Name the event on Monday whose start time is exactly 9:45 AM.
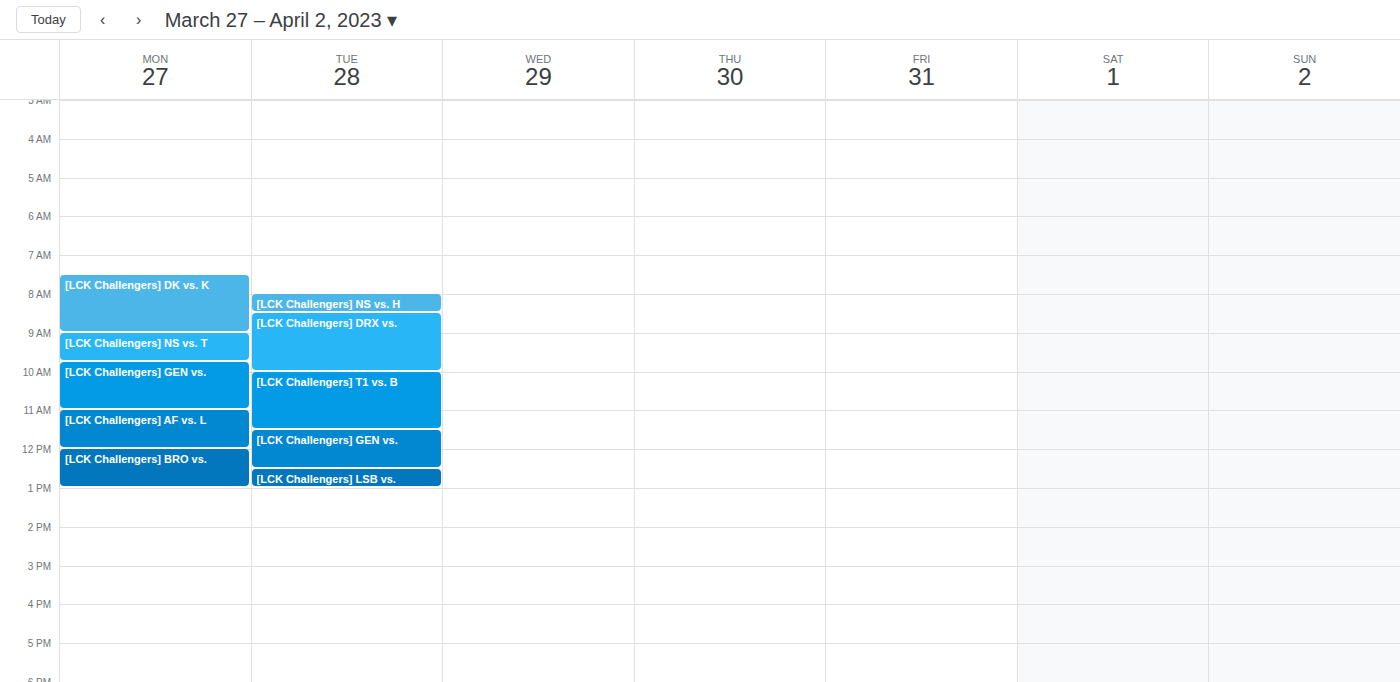
"[LCK Challengers] GEN vs."